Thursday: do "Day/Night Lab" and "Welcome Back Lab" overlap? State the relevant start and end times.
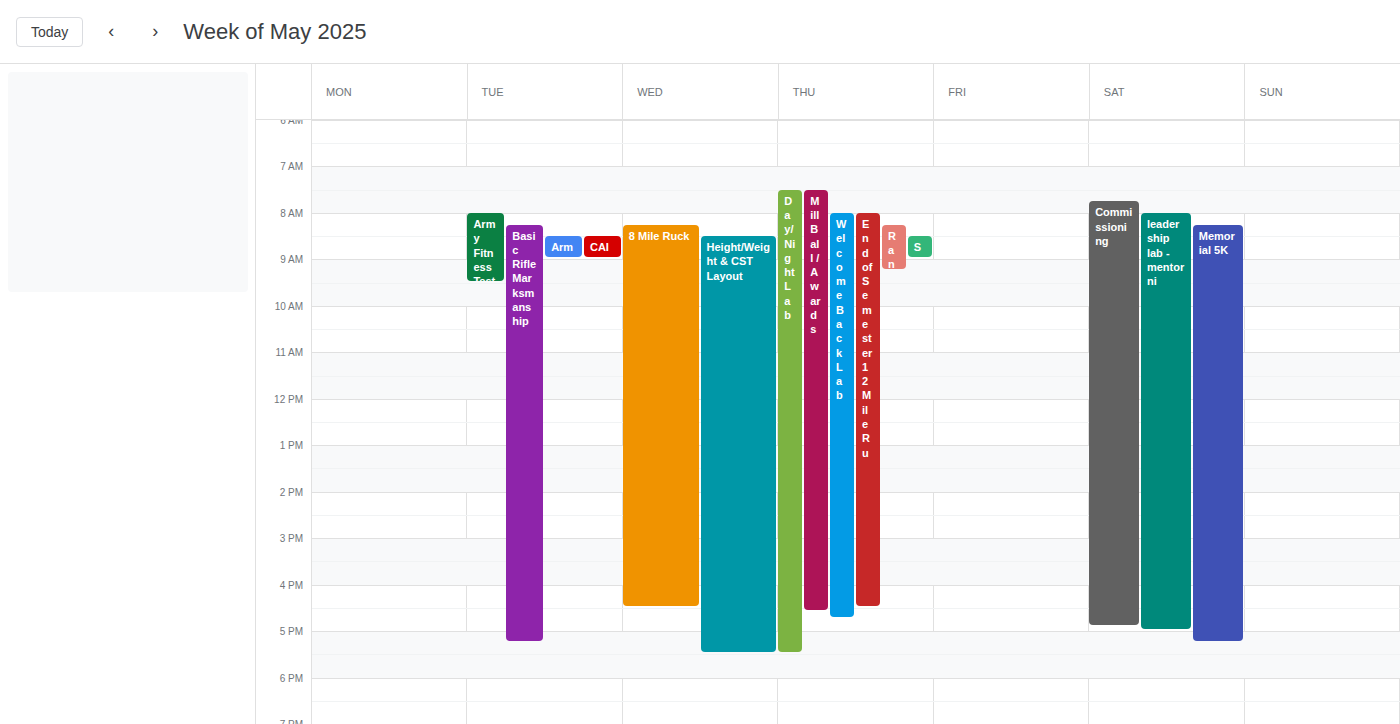
"Welcome Back Lab" runs 8:00 AM to 4:45 PM, inside "Day/Night Lab" -- they overlap.